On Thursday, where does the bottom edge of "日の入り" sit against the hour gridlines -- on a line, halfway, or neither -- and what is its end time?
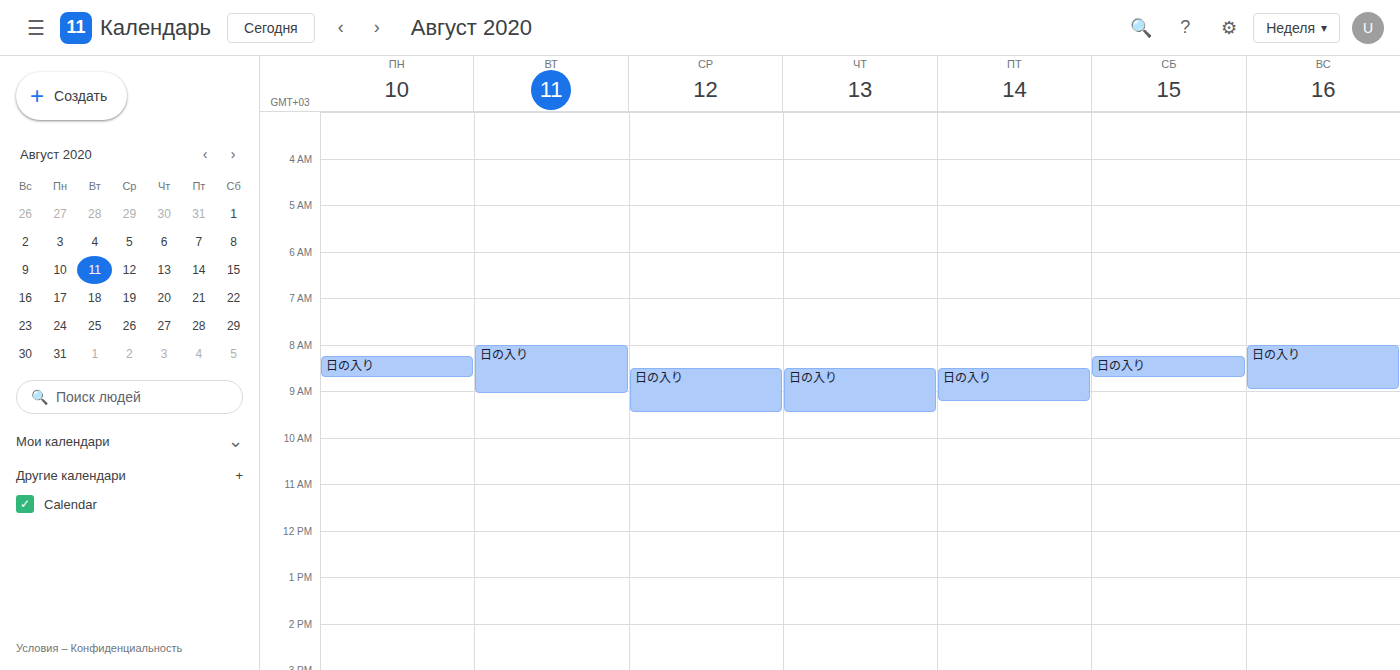
9:30 AM -- halfway between the 9 AM and 10 AM lines.